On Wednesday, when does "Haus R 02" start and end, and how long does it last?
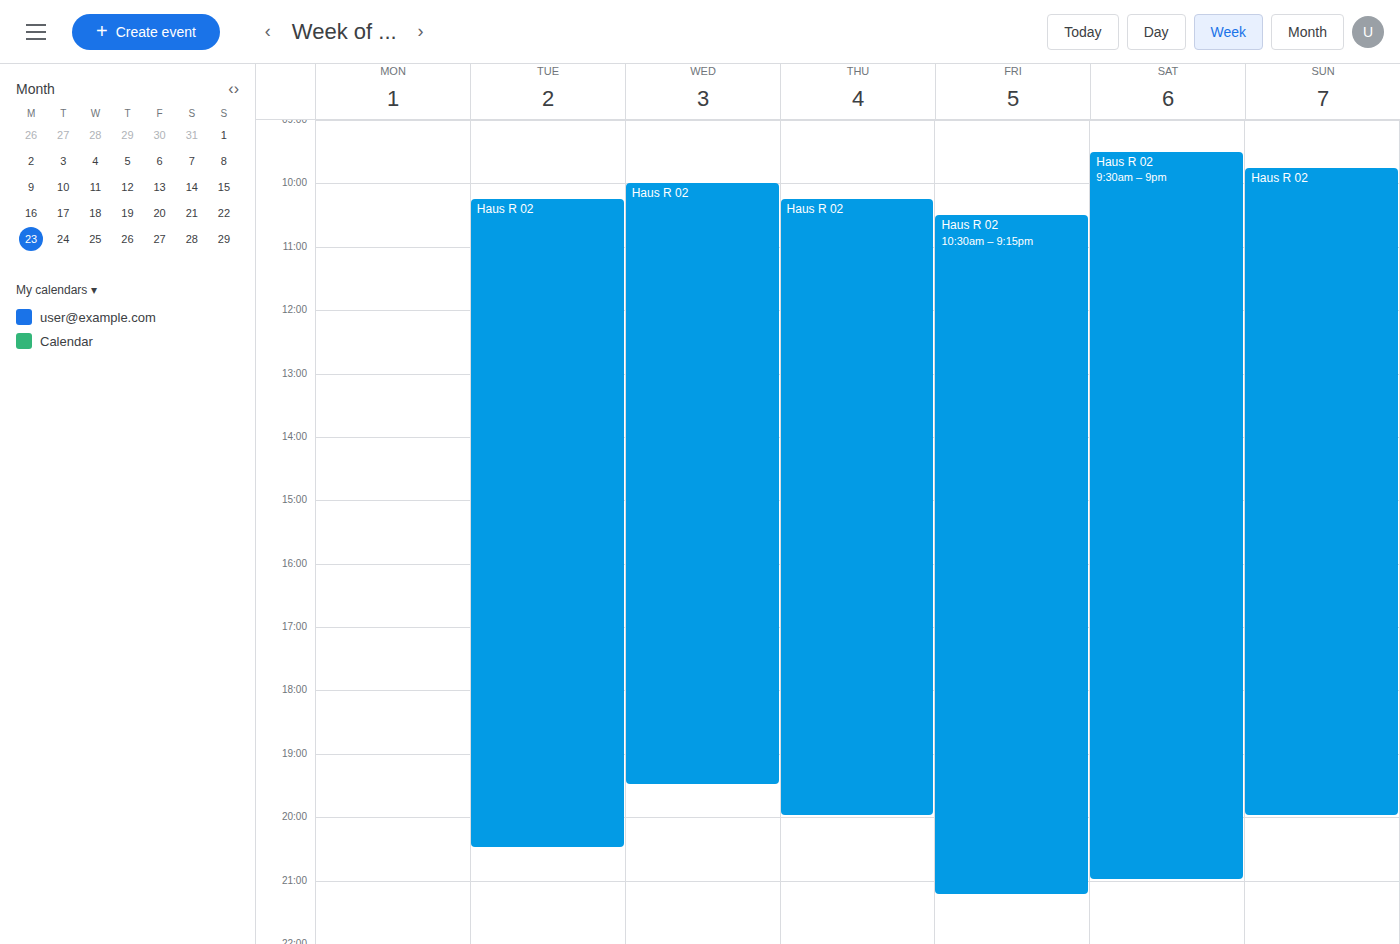
10:00 to 19:30, 9 hours 30 minutes